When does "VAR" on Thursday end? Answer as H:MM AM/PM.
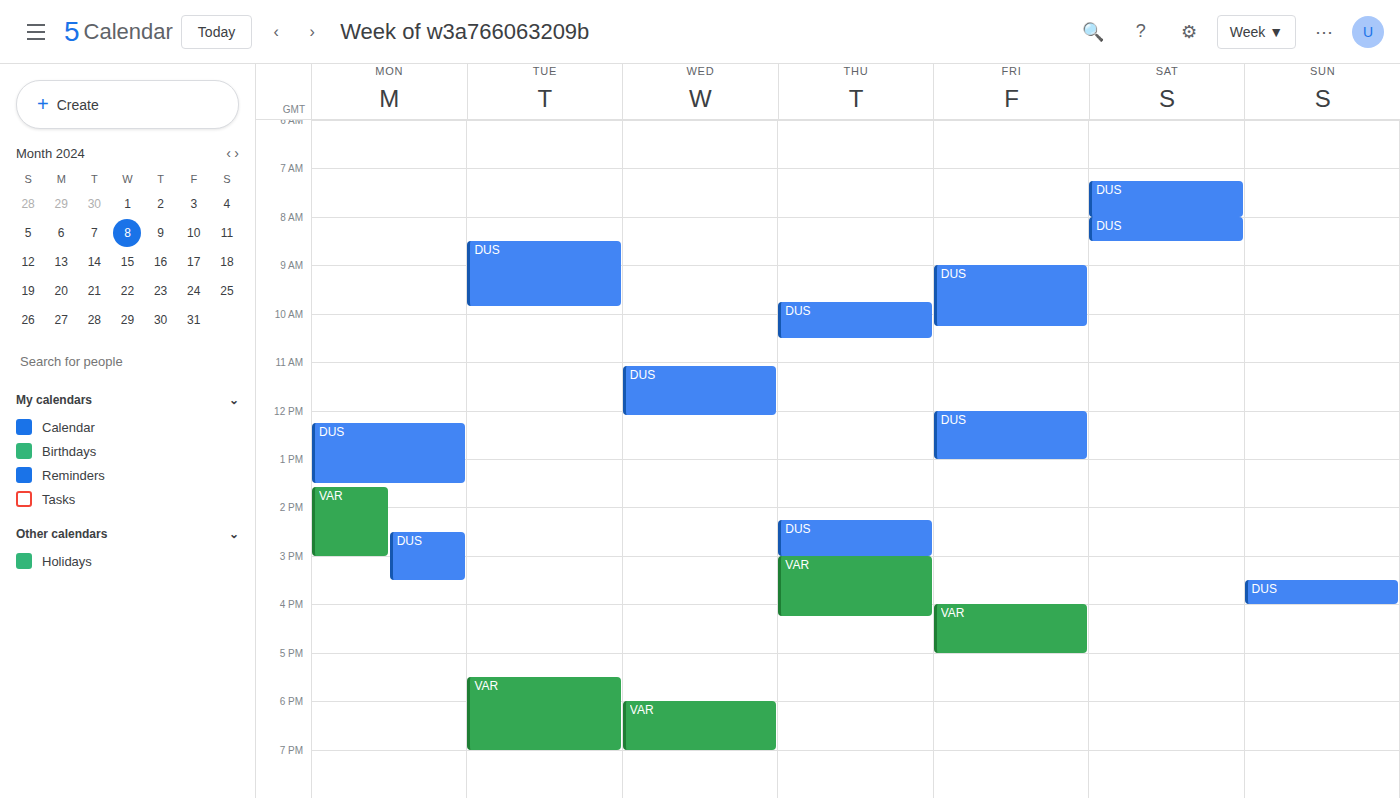
4:15 PM